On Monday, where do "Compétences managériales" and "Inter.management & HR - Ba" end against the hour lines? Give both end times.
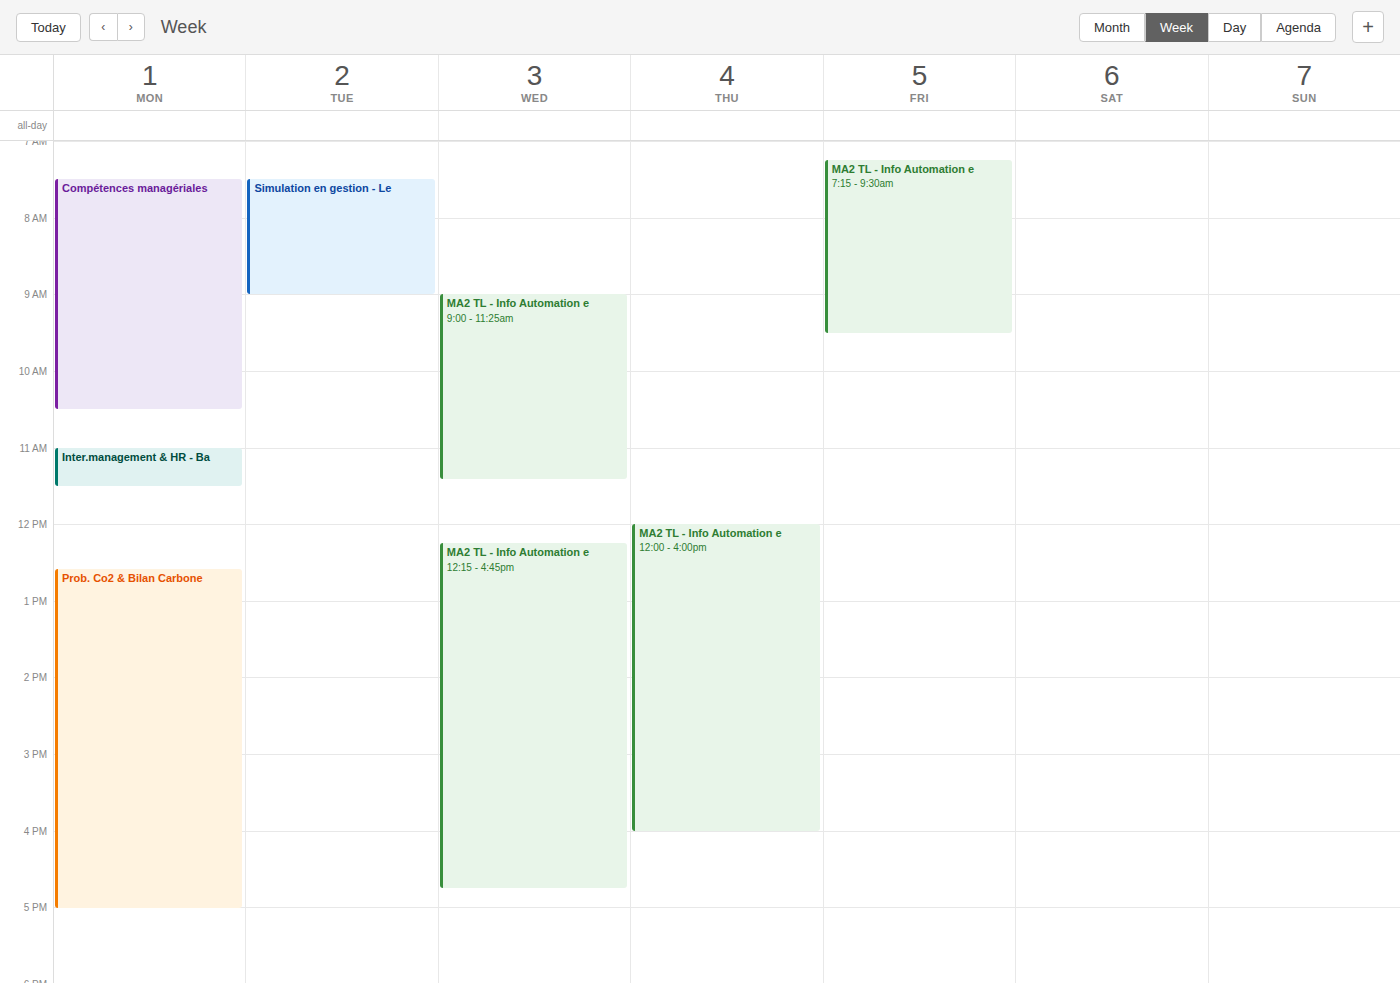
"Compétences managériales": 10:30 AM, halfway between the 10 AM and 11 AM lines. "Inter.management & HR - Ba": 11:30 AM, halfway between the 11 AM and 12 PM lines.